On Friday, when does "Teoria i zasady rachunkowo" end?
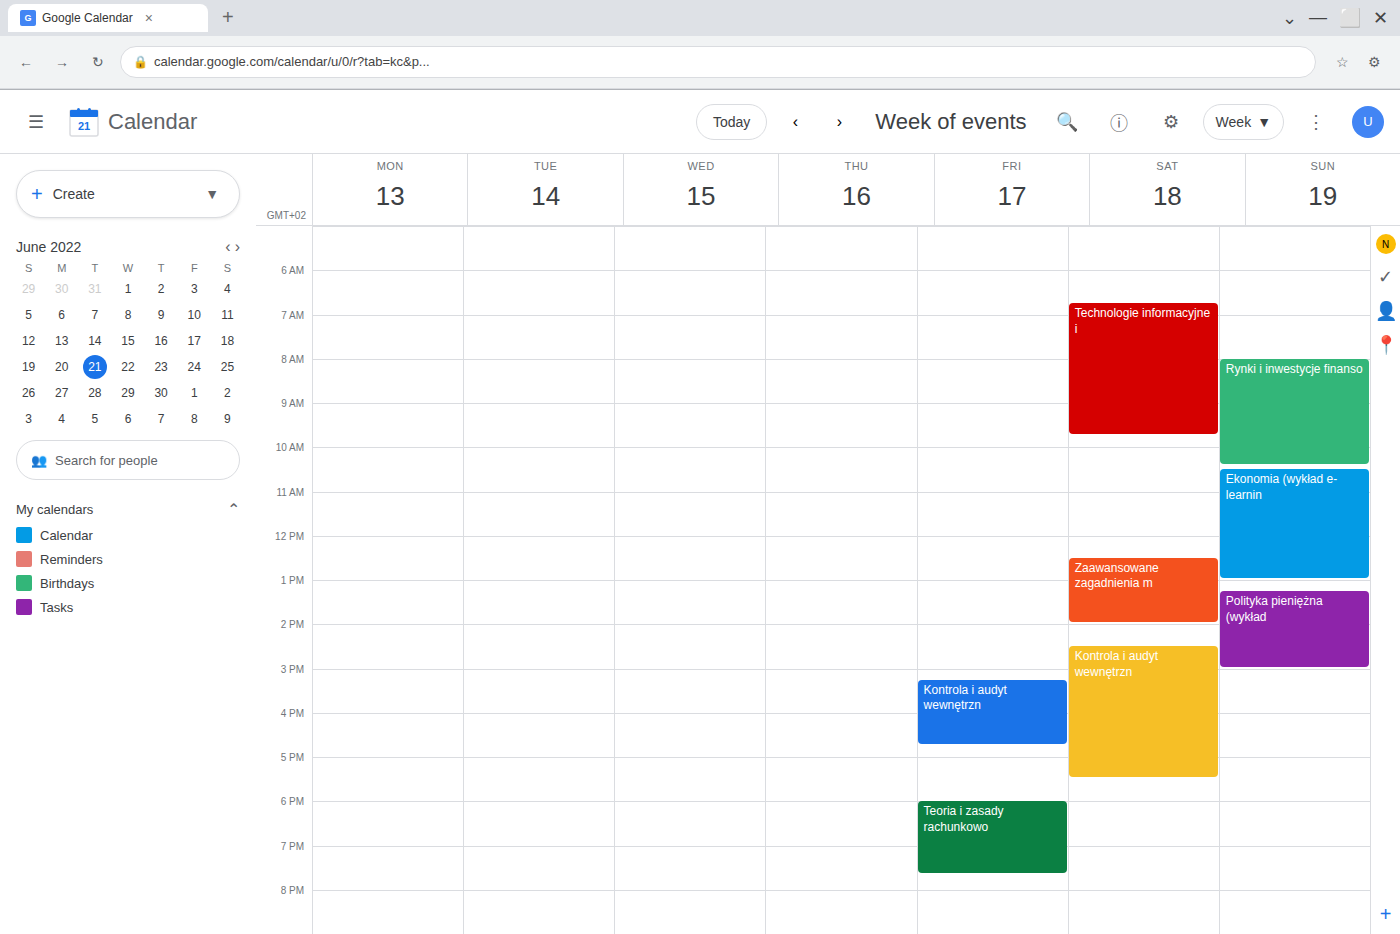
7:40 PM